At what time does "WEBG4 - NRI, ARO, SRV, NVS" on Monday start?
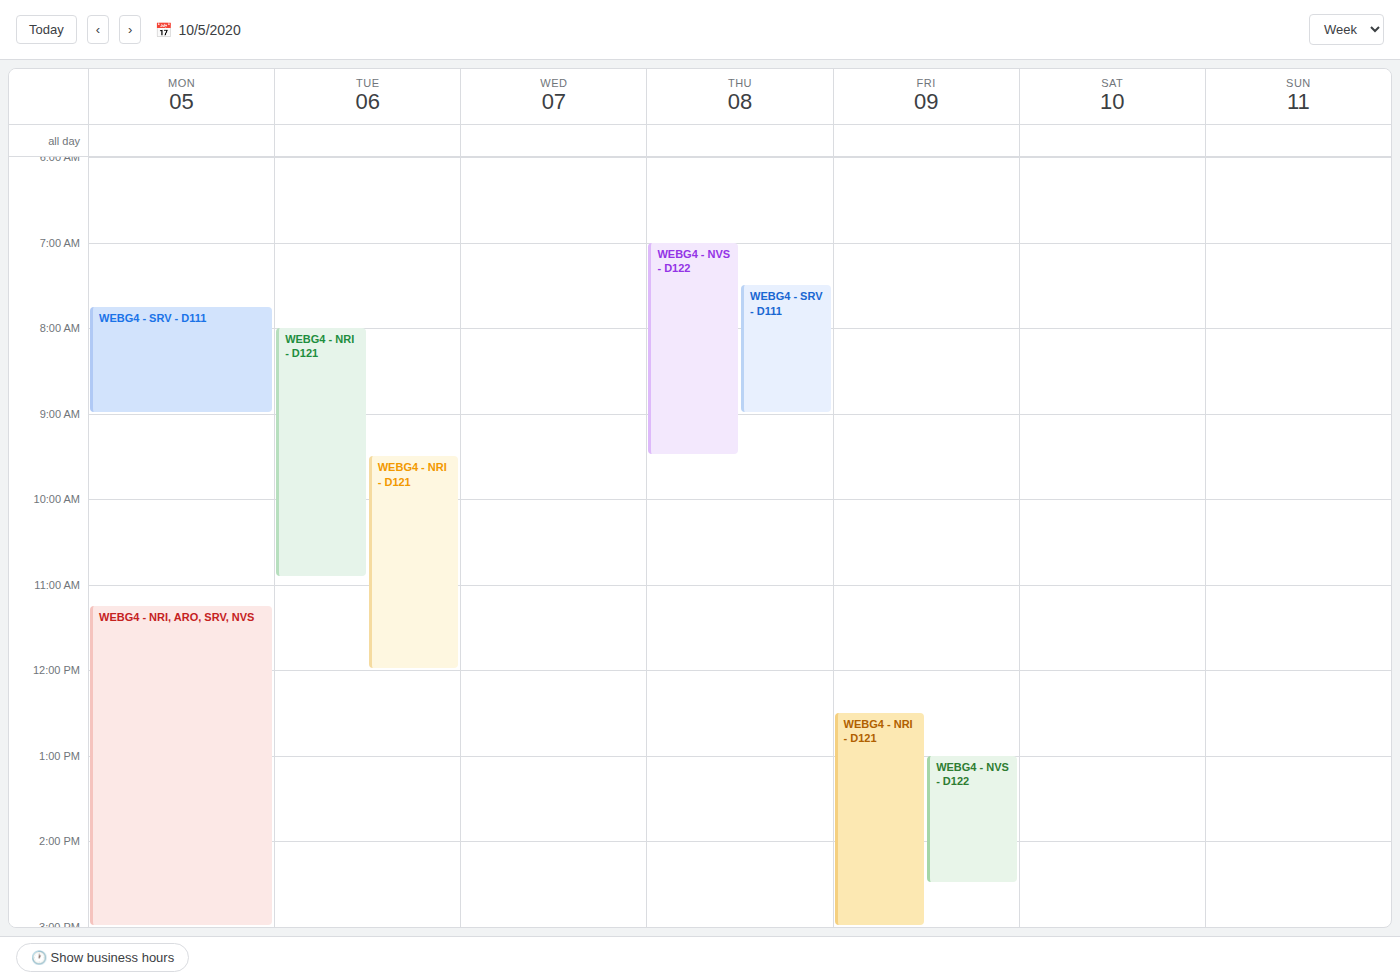
11:15 AM